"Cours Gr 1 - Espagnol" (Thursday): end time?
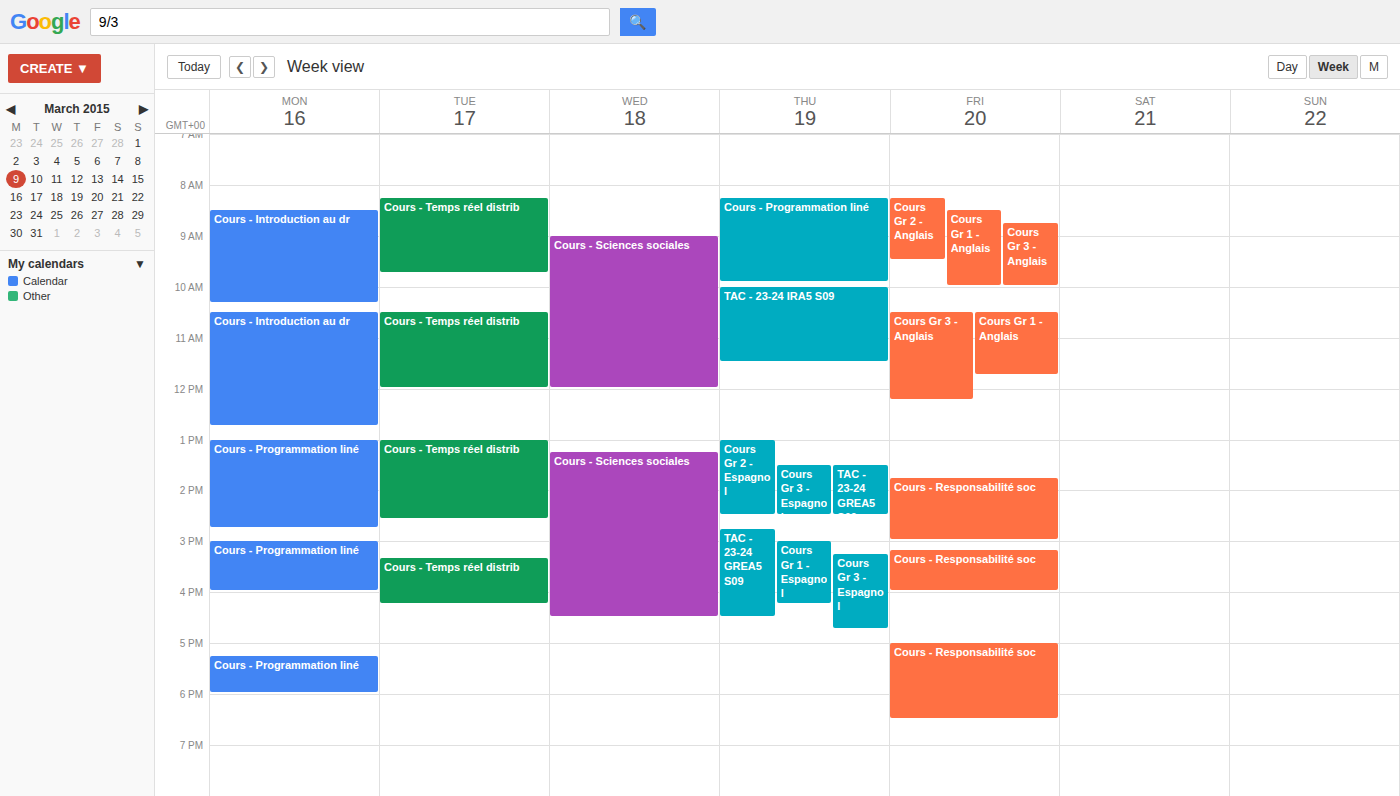
4:15 PM